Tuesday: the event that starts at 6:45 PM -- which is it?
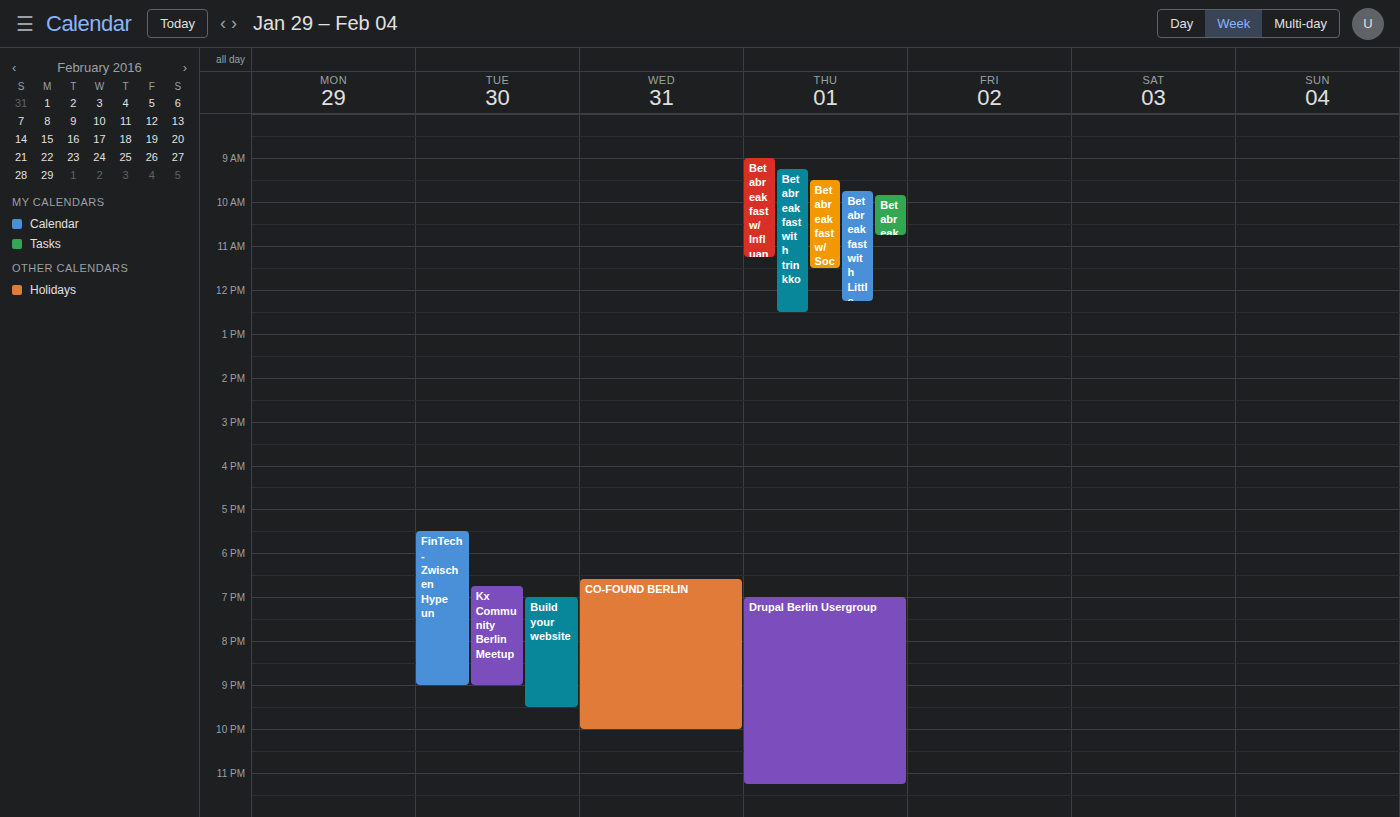
"Kx Community Berlin Meetup"